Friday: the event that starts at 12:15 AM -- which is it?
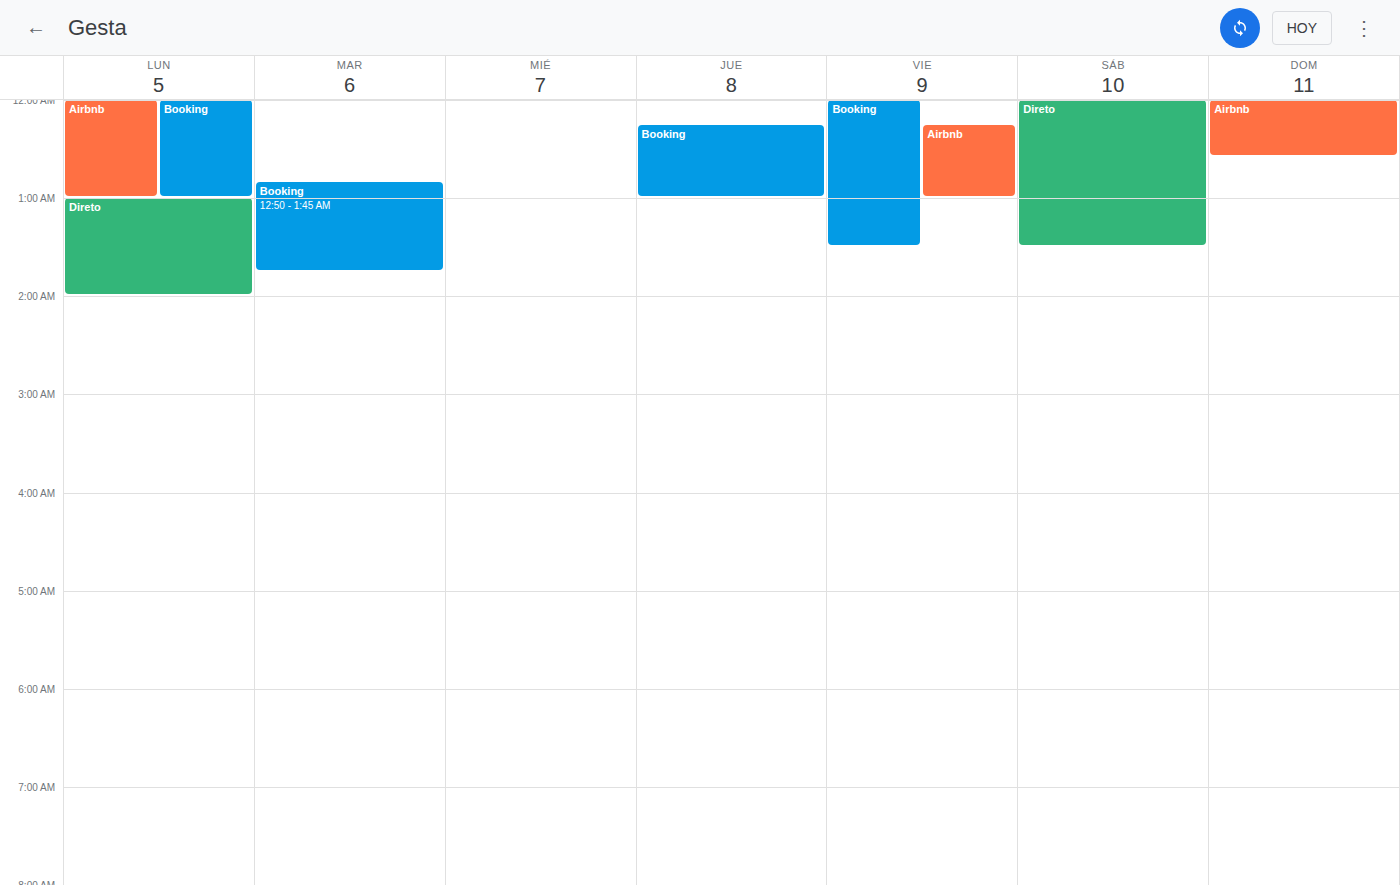
"Airbnb"